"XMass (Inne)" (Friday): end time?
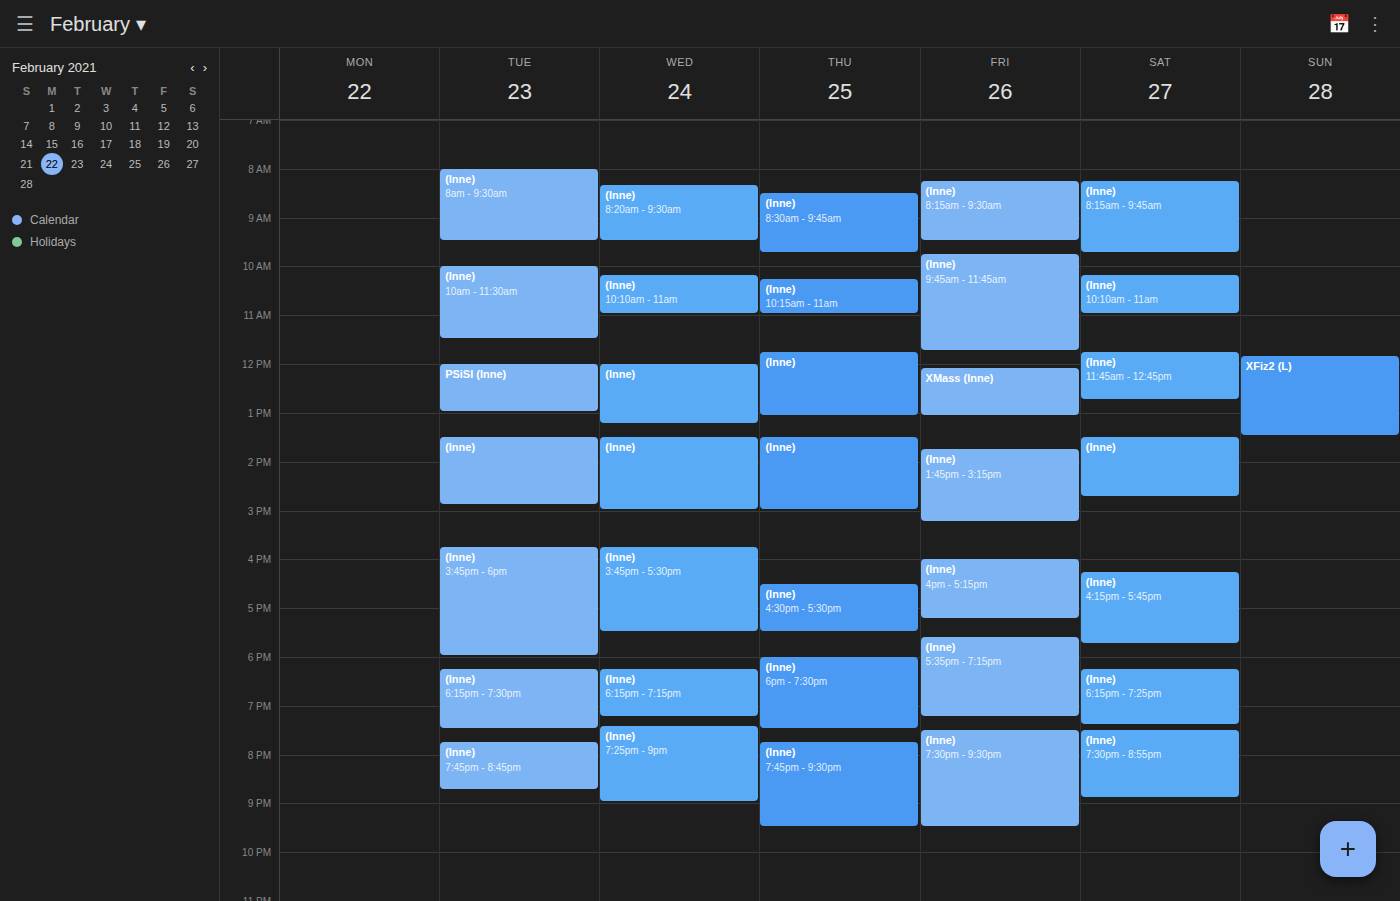
1:05 PM